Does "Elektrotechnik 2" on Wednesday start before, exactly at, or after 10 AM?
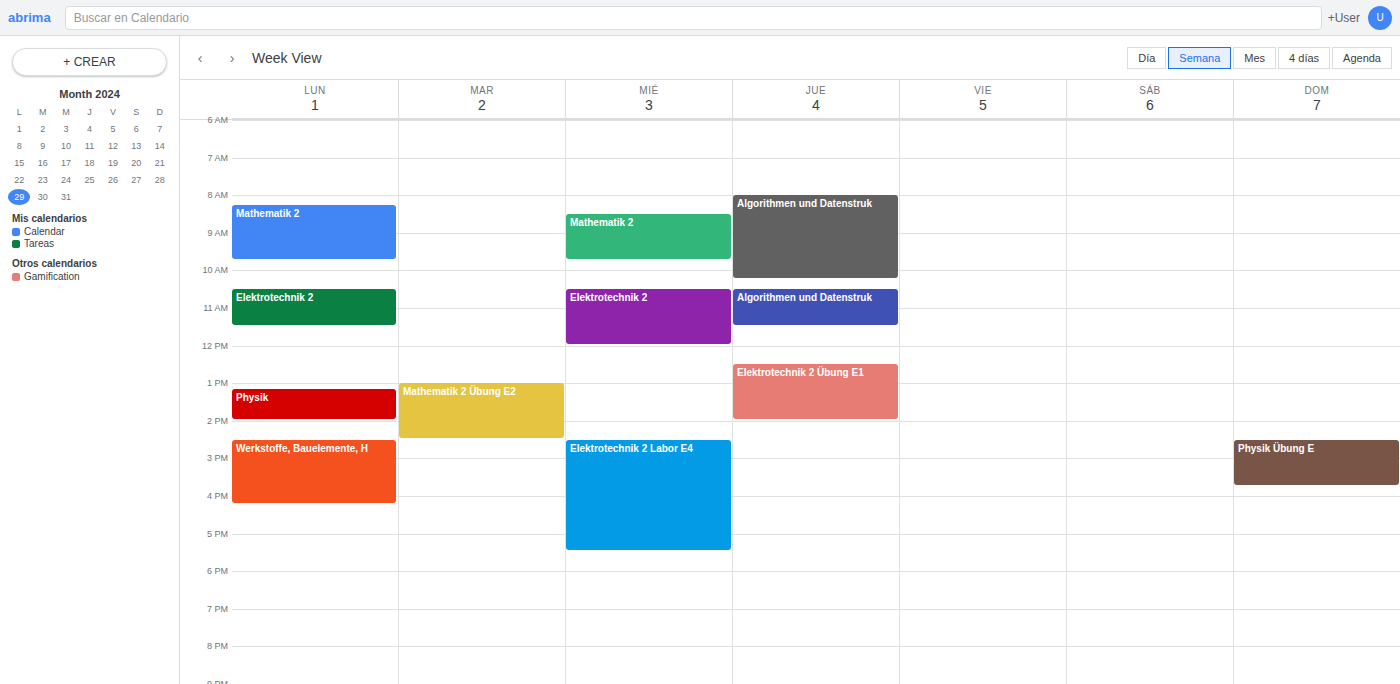
10:30 AM -- after 10 AM, 30 minutes below the 10 AM line.